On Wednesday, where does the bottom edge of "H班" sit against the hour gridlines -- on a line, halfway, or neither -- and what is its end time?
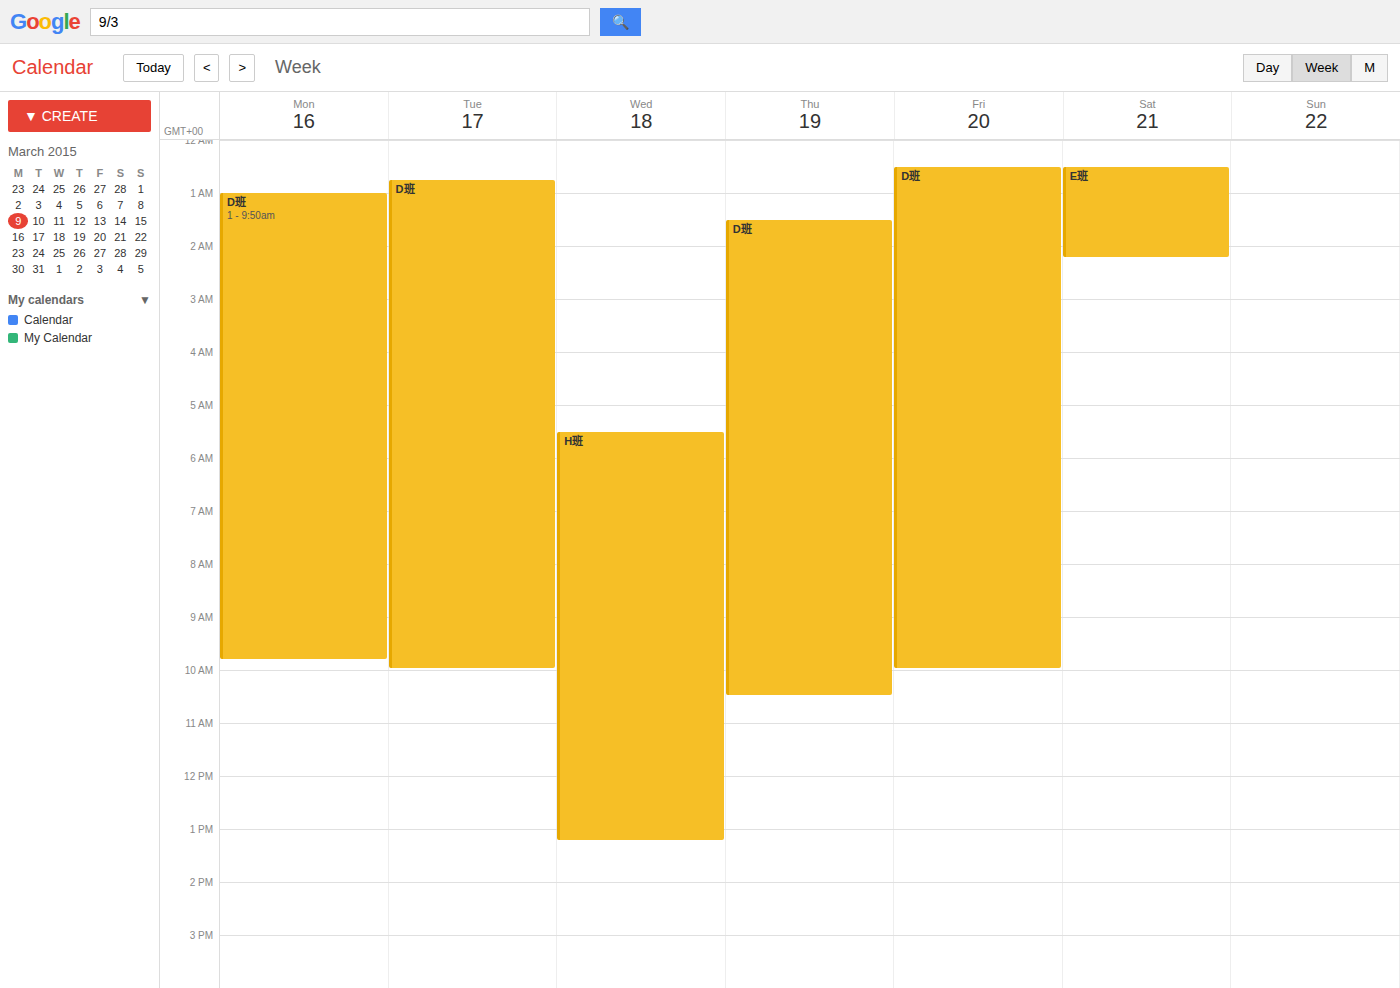
1:15 PM -- neither: a quarter of the way from the 1 PM line to the 2 PM line.